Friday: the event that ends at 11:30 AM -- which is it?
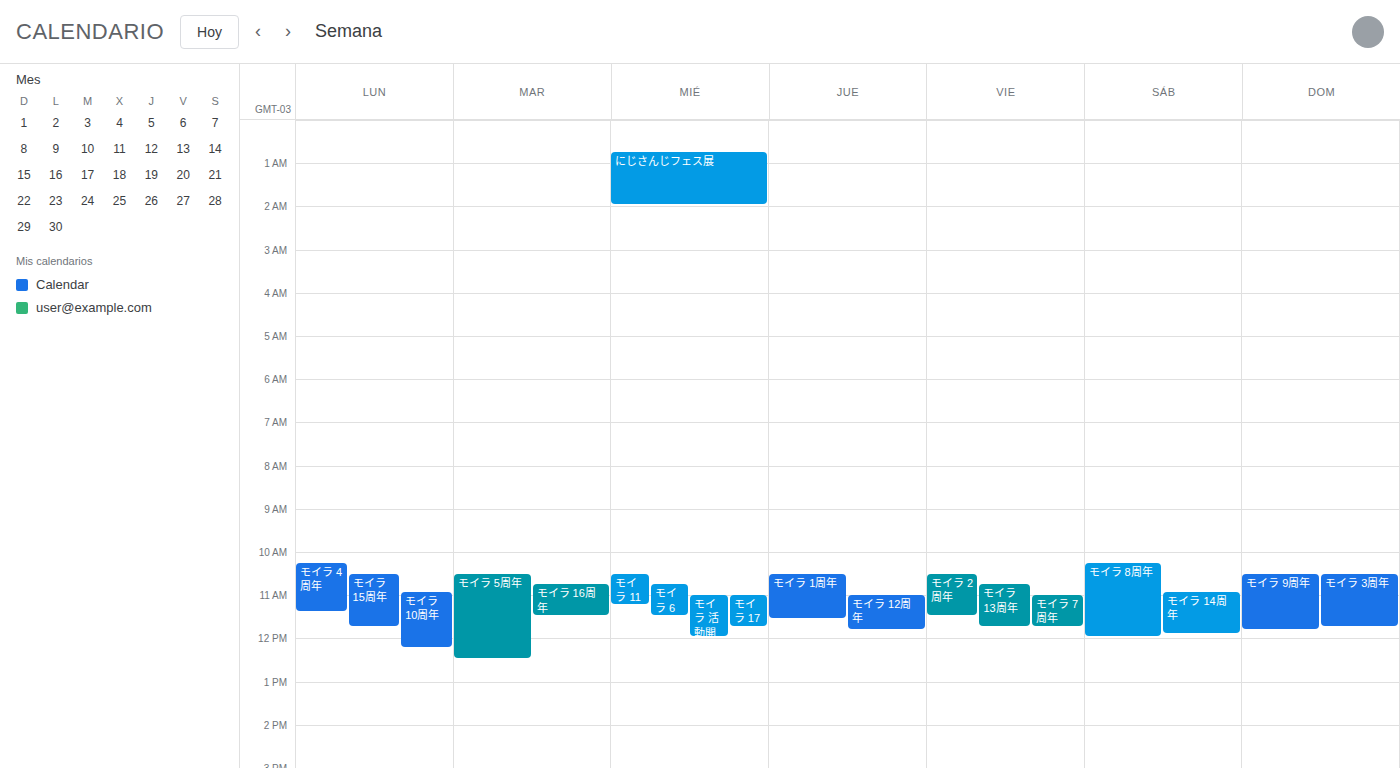
"モイラ 2周年"